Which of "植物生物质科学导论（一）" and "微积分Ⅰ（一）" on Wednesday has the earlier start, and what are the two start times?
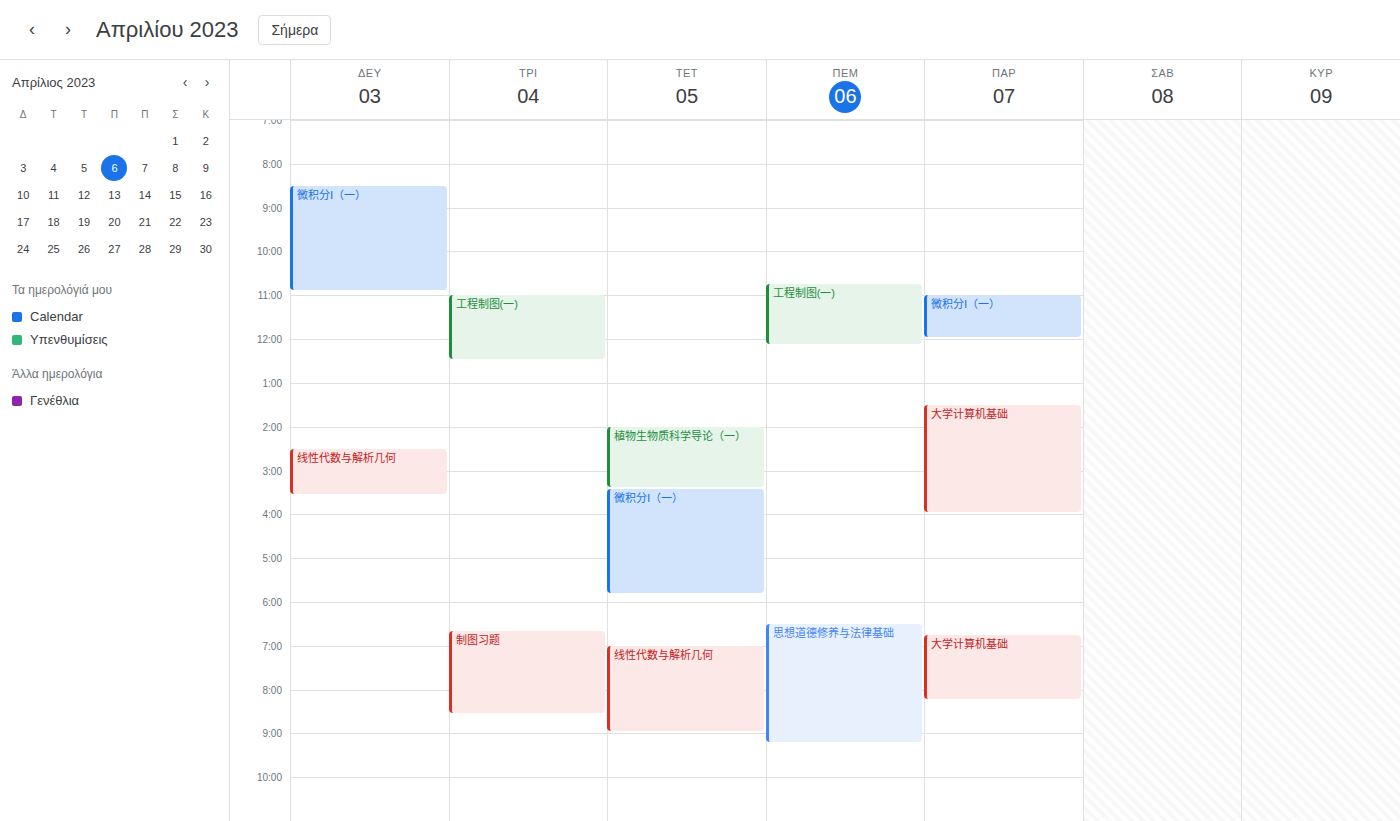
"植物生物质科学导论（一）" 2:00 PM; "微积分Ⅰ（一）" 3:25 PM.